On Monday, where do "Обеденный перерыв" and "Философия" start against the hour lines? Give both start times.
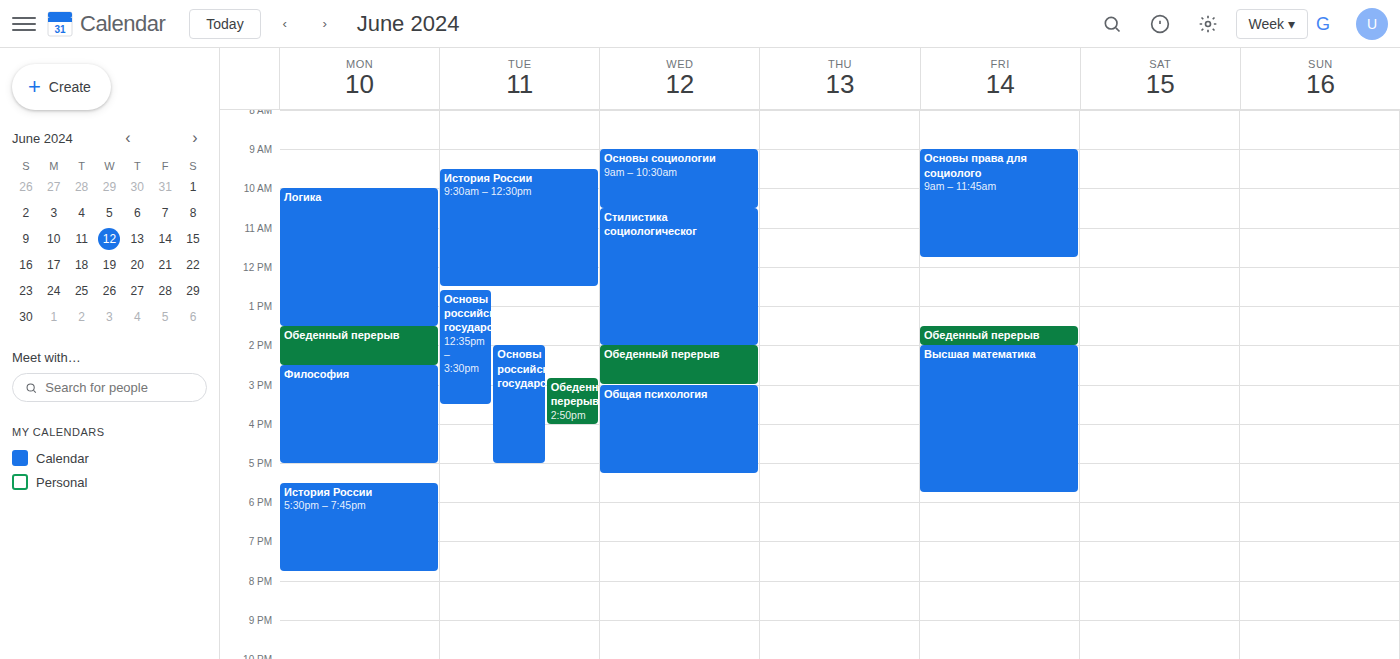
"Обеденный перерыв": 1:30 PM, halfway between the 1 PM and 2 PM lines. "Философия": 2:30 PM, halfway between the 2 PM and 3 PM lines.